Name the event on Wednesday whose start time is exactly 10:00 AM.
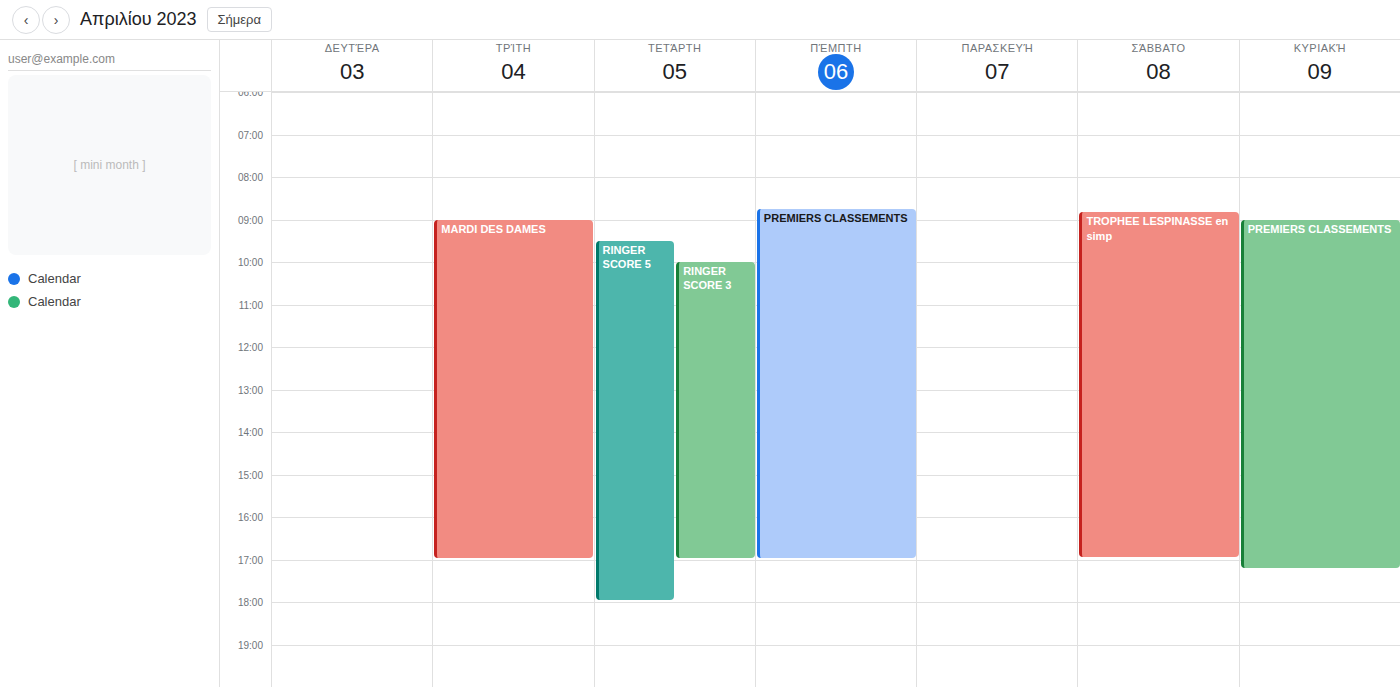
"RINGER SCORE 3"